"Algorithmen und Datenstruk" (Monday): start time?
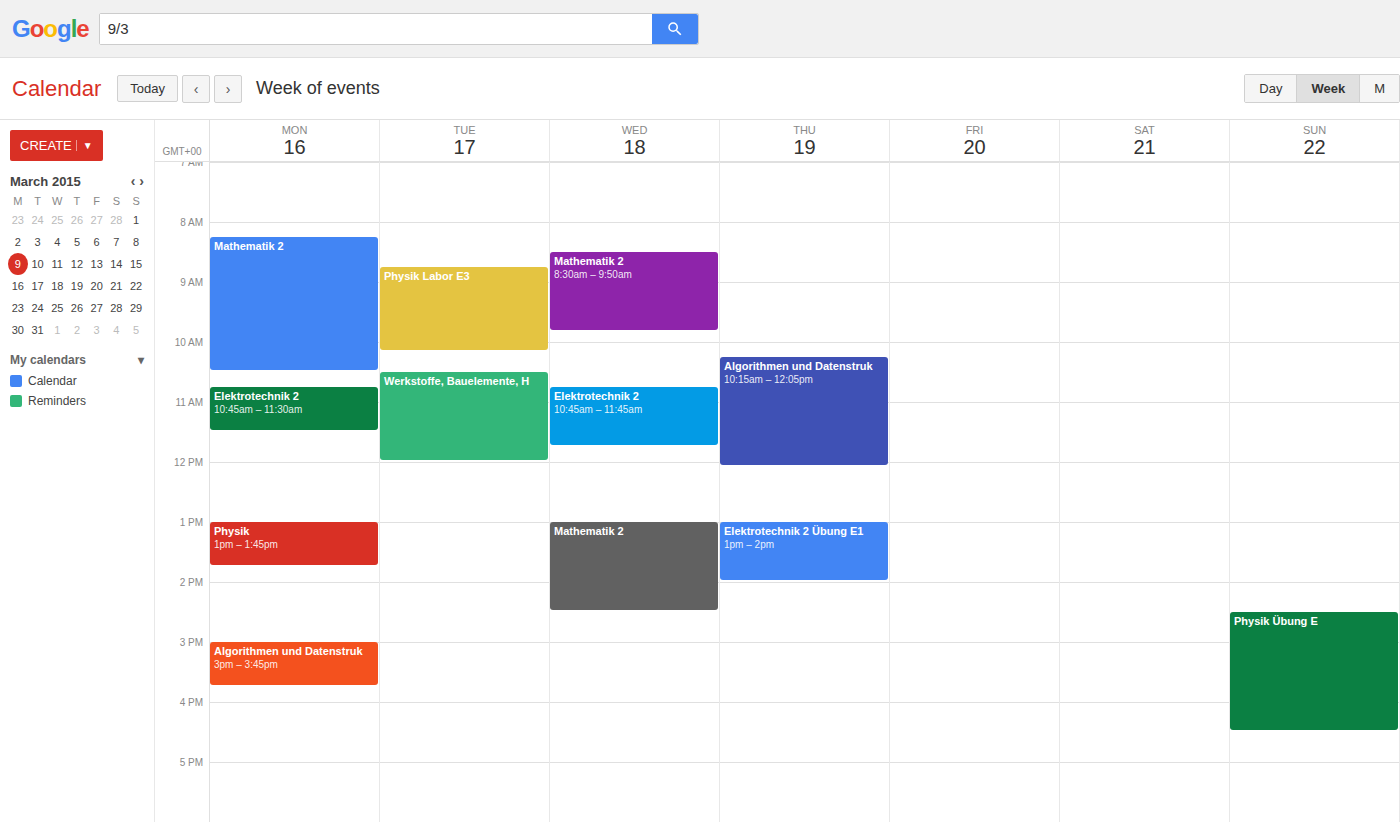
3:00 PM